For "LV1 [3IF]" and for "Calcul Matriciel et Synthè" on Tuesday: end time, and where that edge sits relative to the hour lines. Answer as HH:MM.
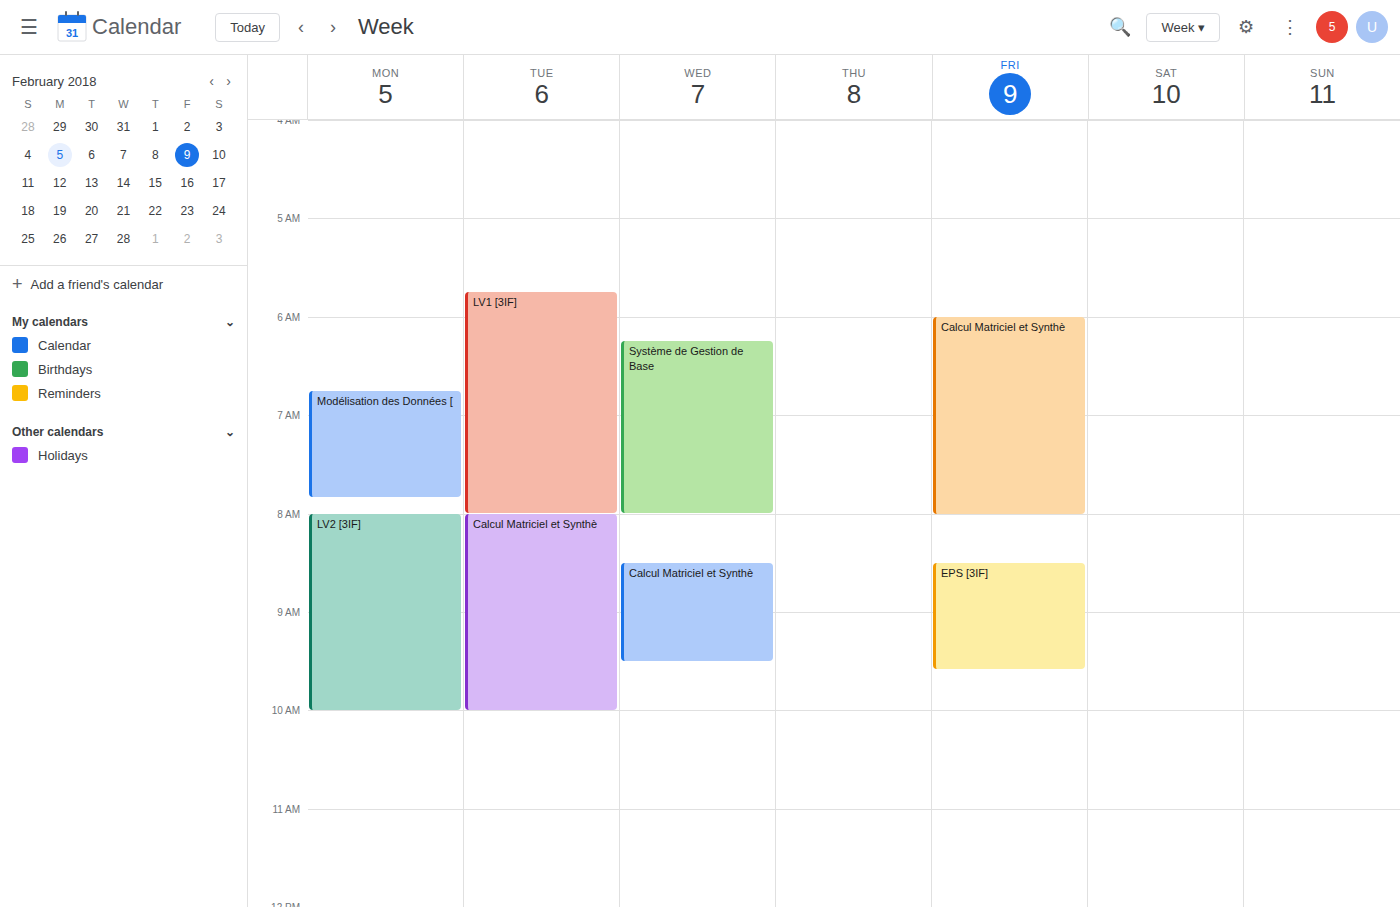
"LV1 [3IF]": 08:00, exactly on the 08:00 line. "Calcul Matriciel et Synthè": 10:00, exactly on the 10:00 line.